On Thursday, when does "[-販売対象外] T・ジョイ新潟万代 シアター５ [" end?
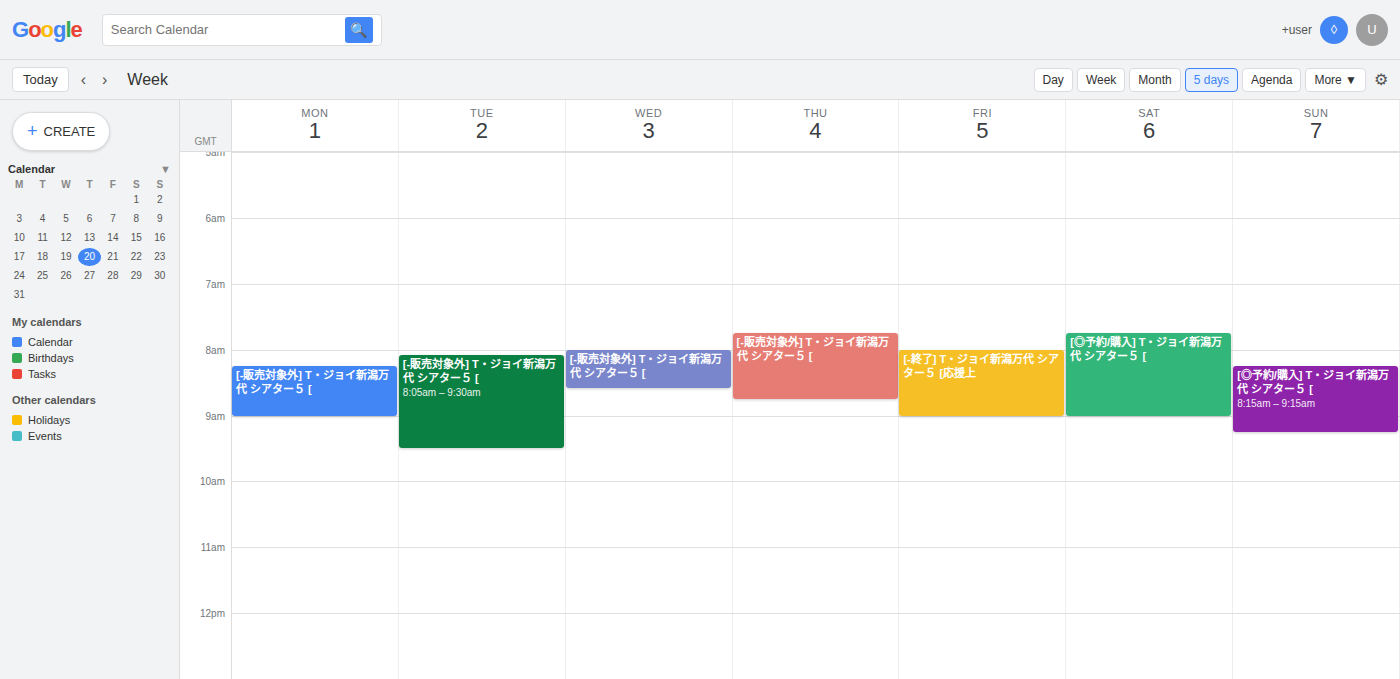
08:45